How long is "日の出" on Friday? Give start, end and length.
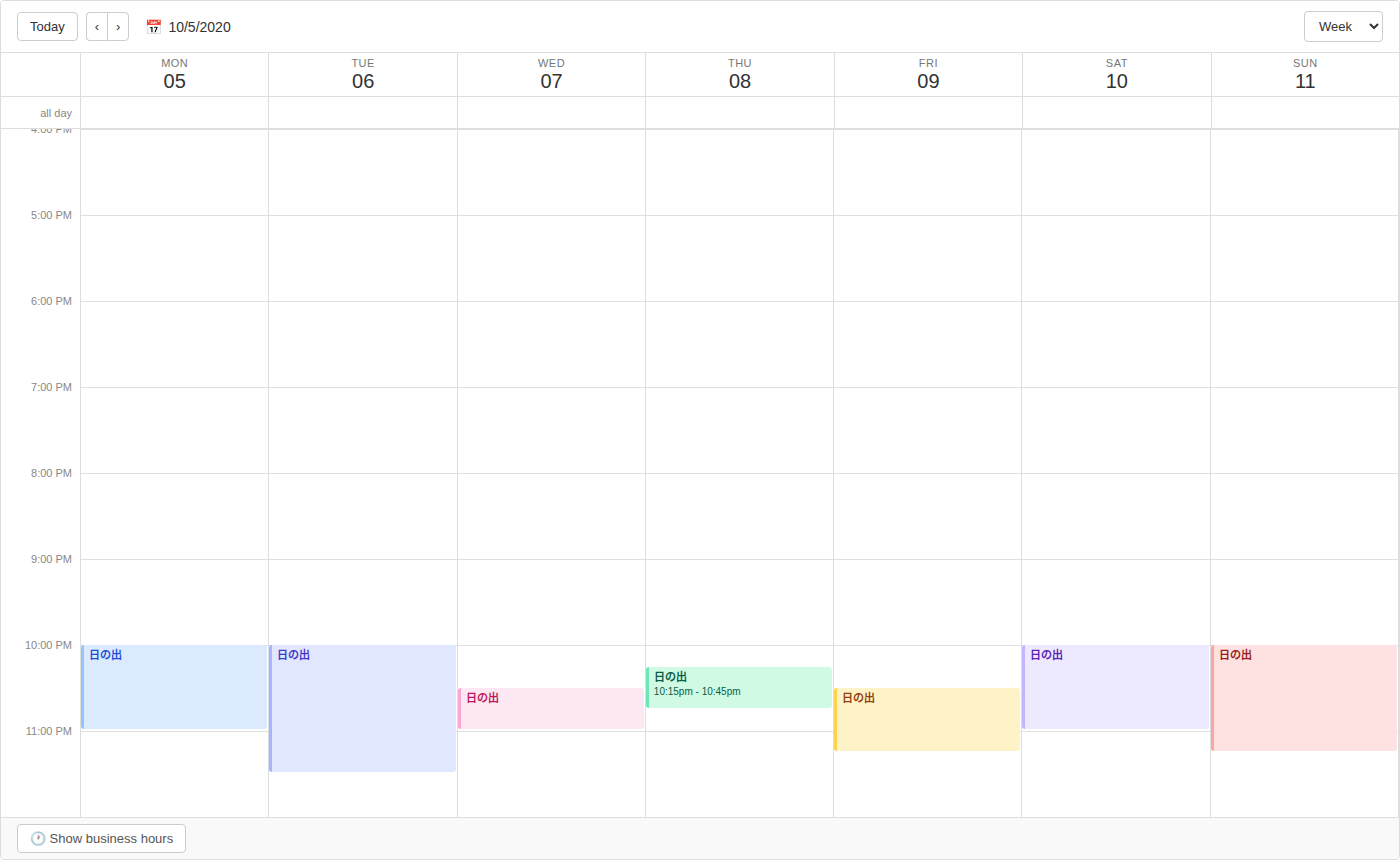
10:30 PM to 11:15 PM, 45 minutes